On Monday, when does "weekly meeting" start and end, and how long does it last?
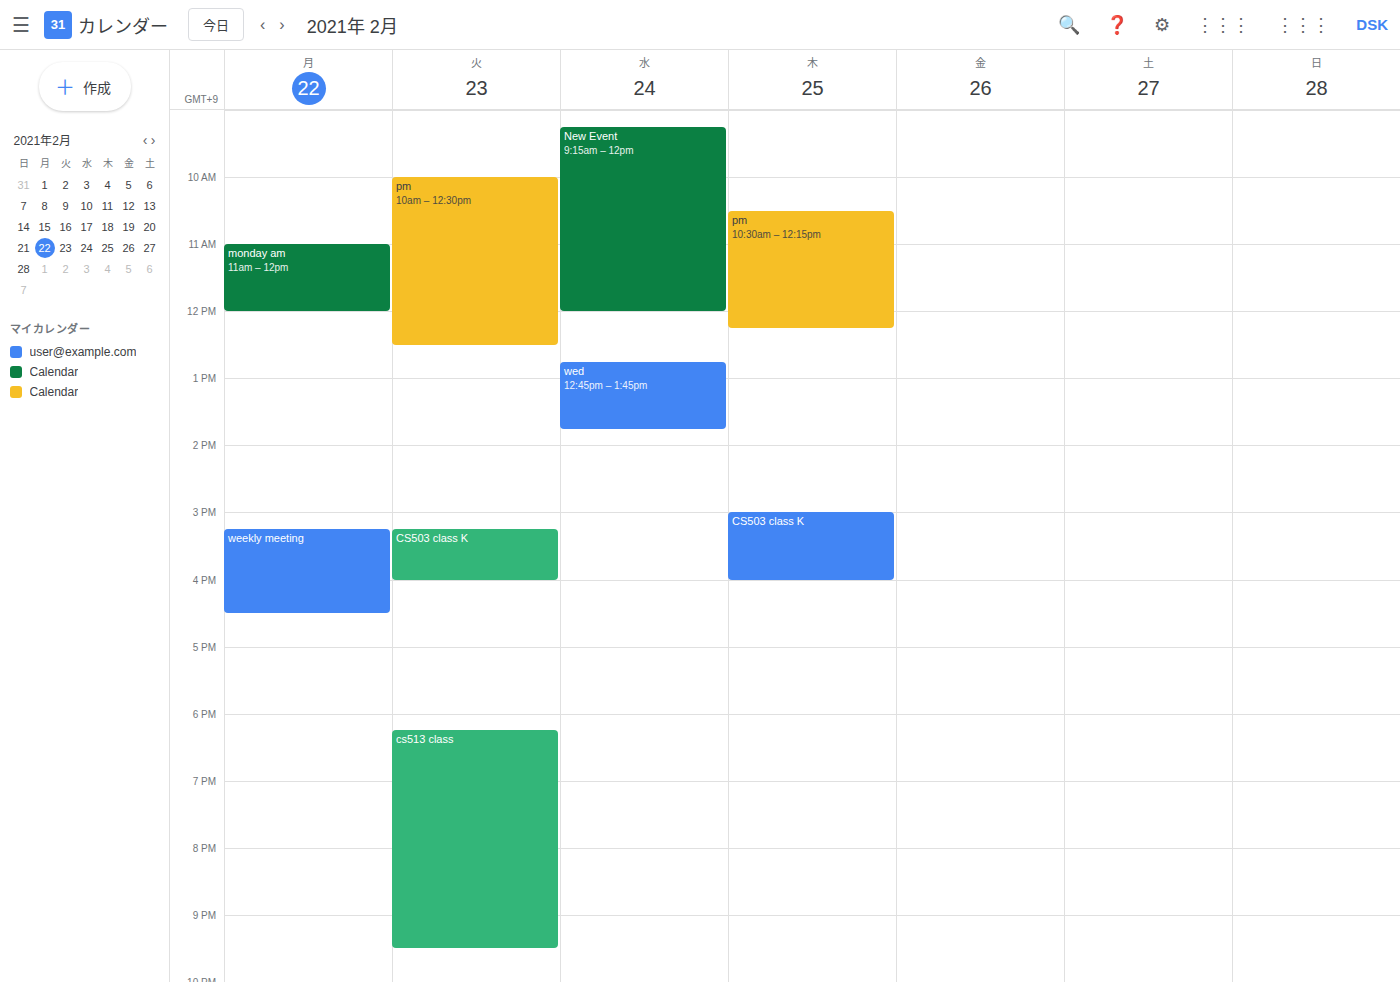
3:15 PM to 4:30 PM, 1 hour 15 minutes